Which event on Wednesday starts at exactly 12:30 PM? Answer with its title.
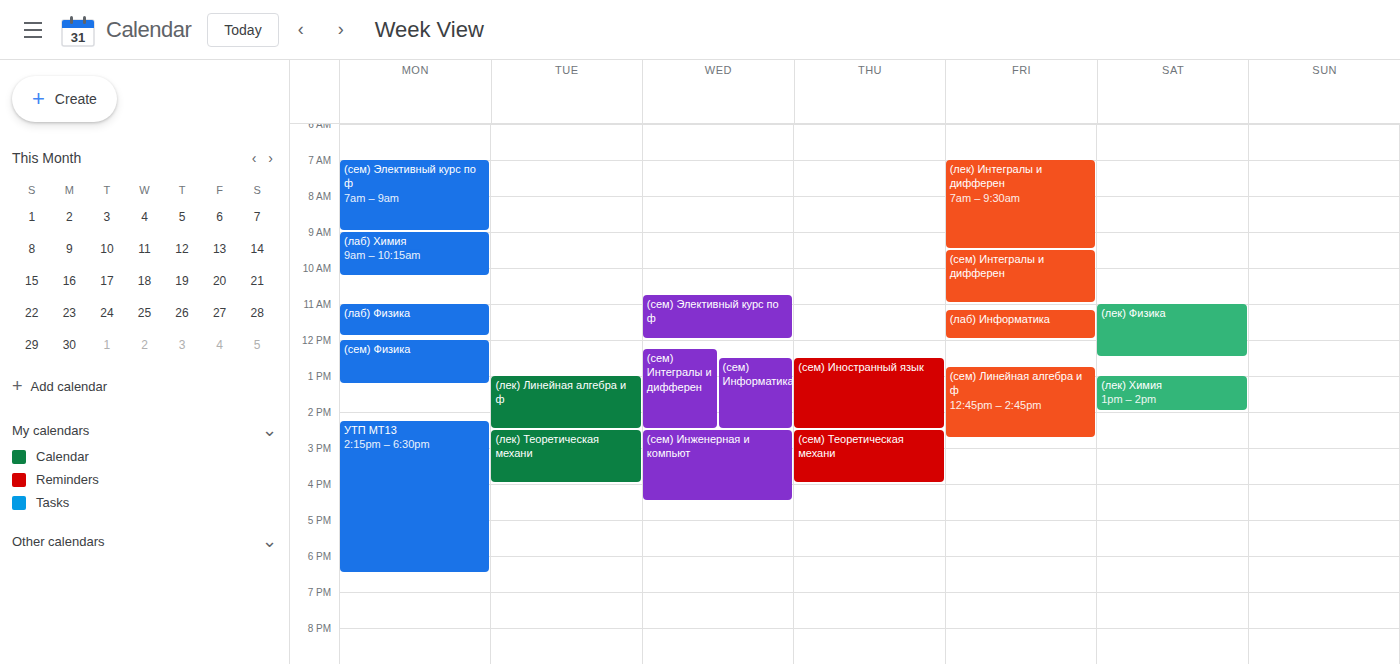
"(сем) Информатика"